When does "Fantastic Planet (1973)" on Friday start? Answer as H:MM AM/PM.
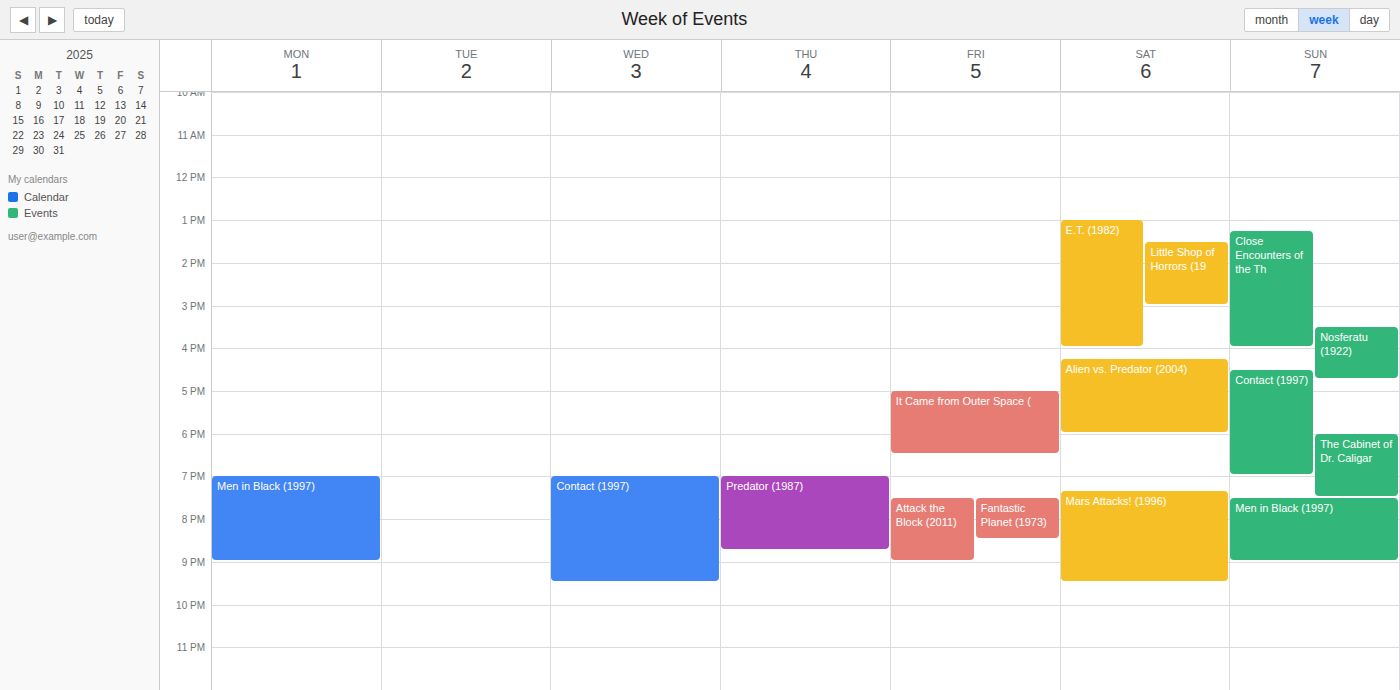
7:30 PM